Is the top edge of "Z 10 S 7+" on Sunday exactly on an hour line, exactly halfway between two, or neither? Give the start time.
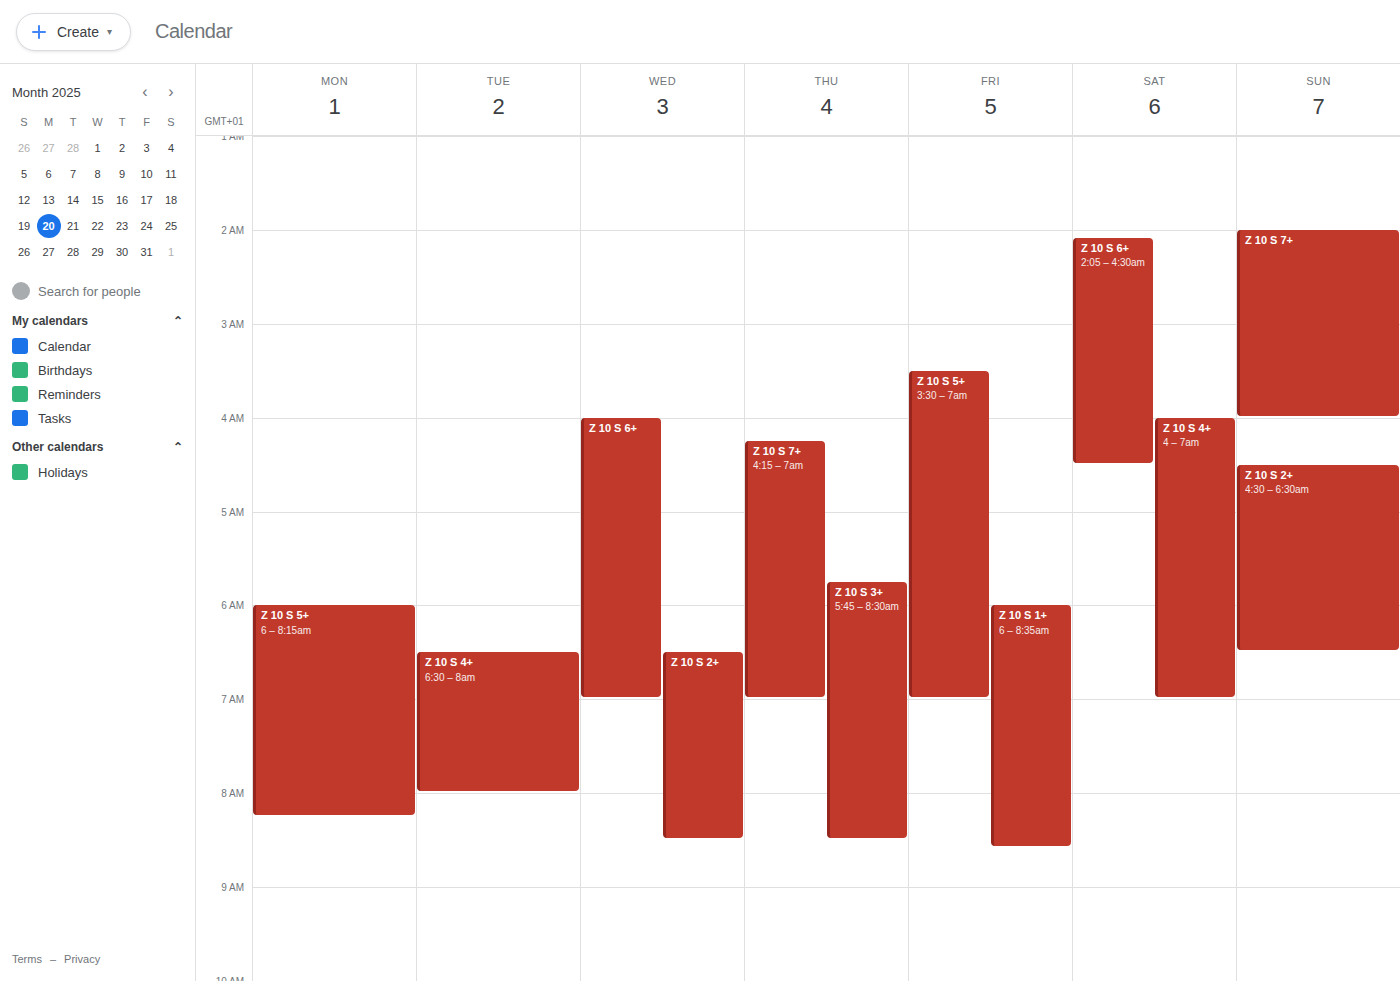
02:00 -- exactly on the 02:00 line.